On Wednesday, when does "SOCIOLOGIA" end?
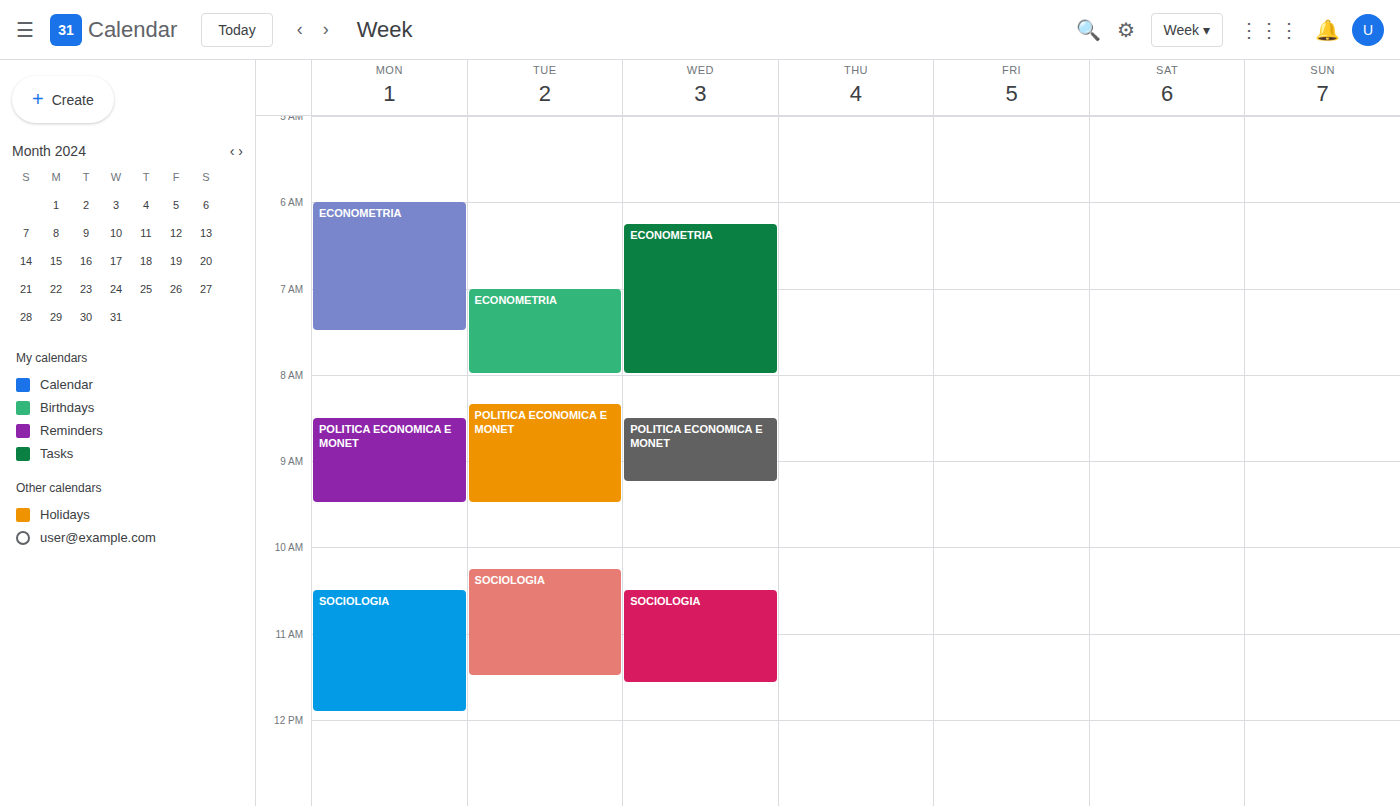
11:35 AM